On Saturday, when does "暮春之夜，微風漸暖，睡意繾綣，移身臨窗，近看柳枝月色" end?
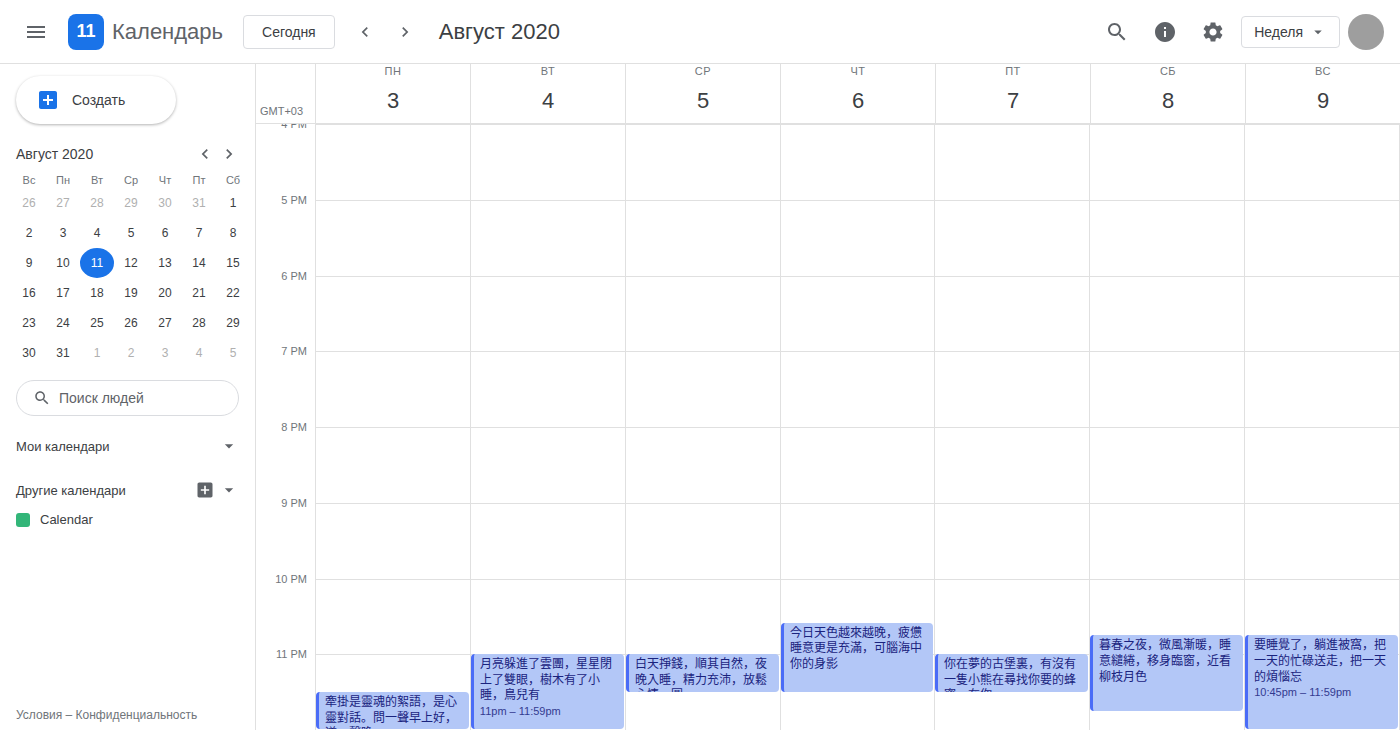
23:45